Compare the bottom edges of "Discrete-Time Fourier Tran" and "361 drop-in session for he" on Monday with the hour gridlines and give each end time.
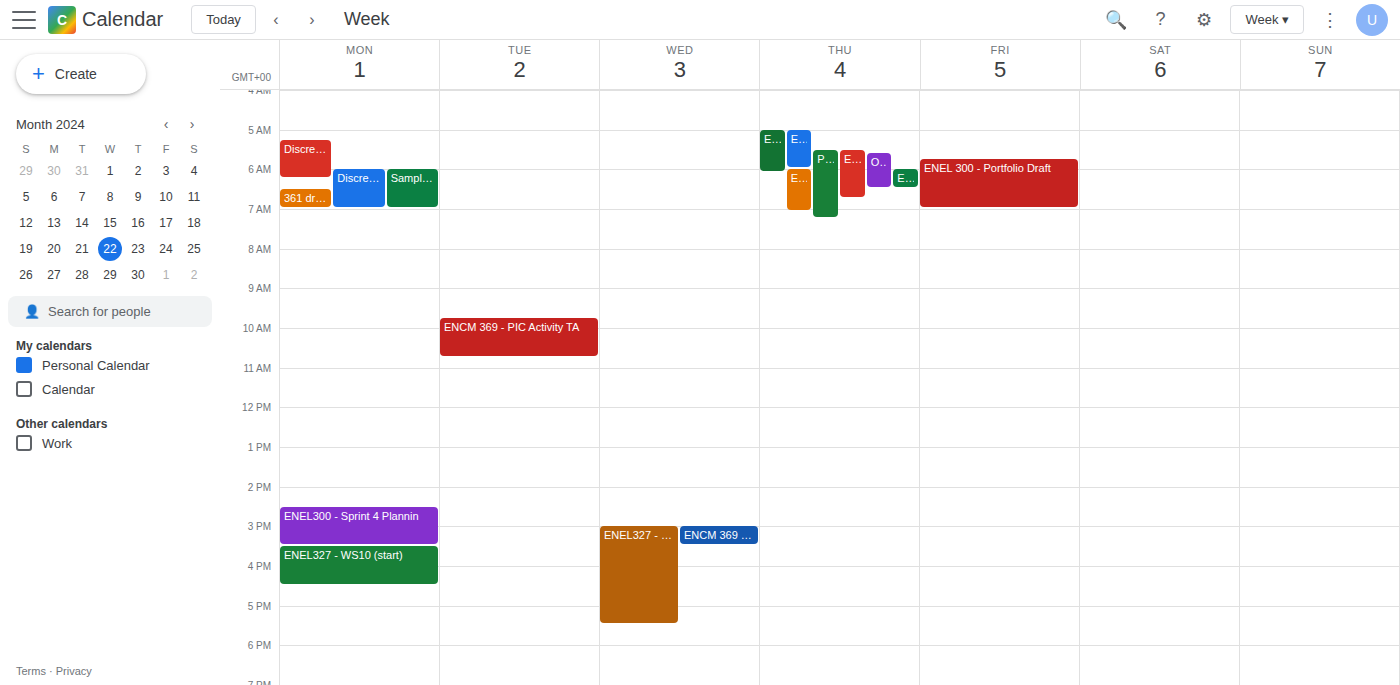
"Discrete-Time Fourier Tran": 6:15 AM, neither: a quarter of the way from the 6 AM line to the 7 AM line. "361 drop-in session for he": 7:00 AM, exactly on the 7 AM line.